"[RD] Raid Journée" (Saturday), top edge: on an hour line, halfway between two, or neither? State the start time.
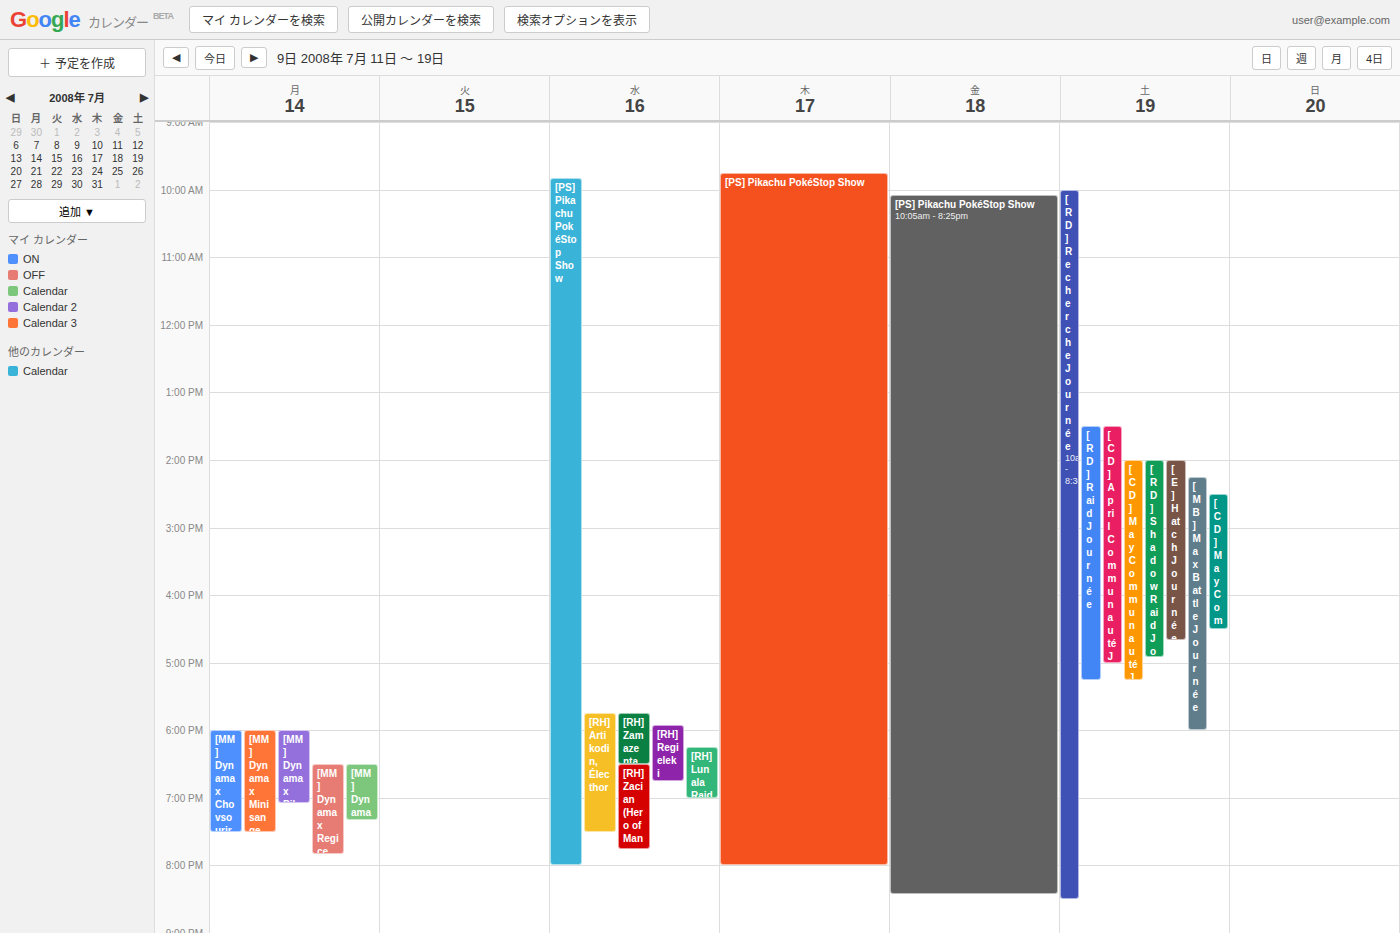
1:30 PM -- halfway between the 1 PM and 2 PM lines.